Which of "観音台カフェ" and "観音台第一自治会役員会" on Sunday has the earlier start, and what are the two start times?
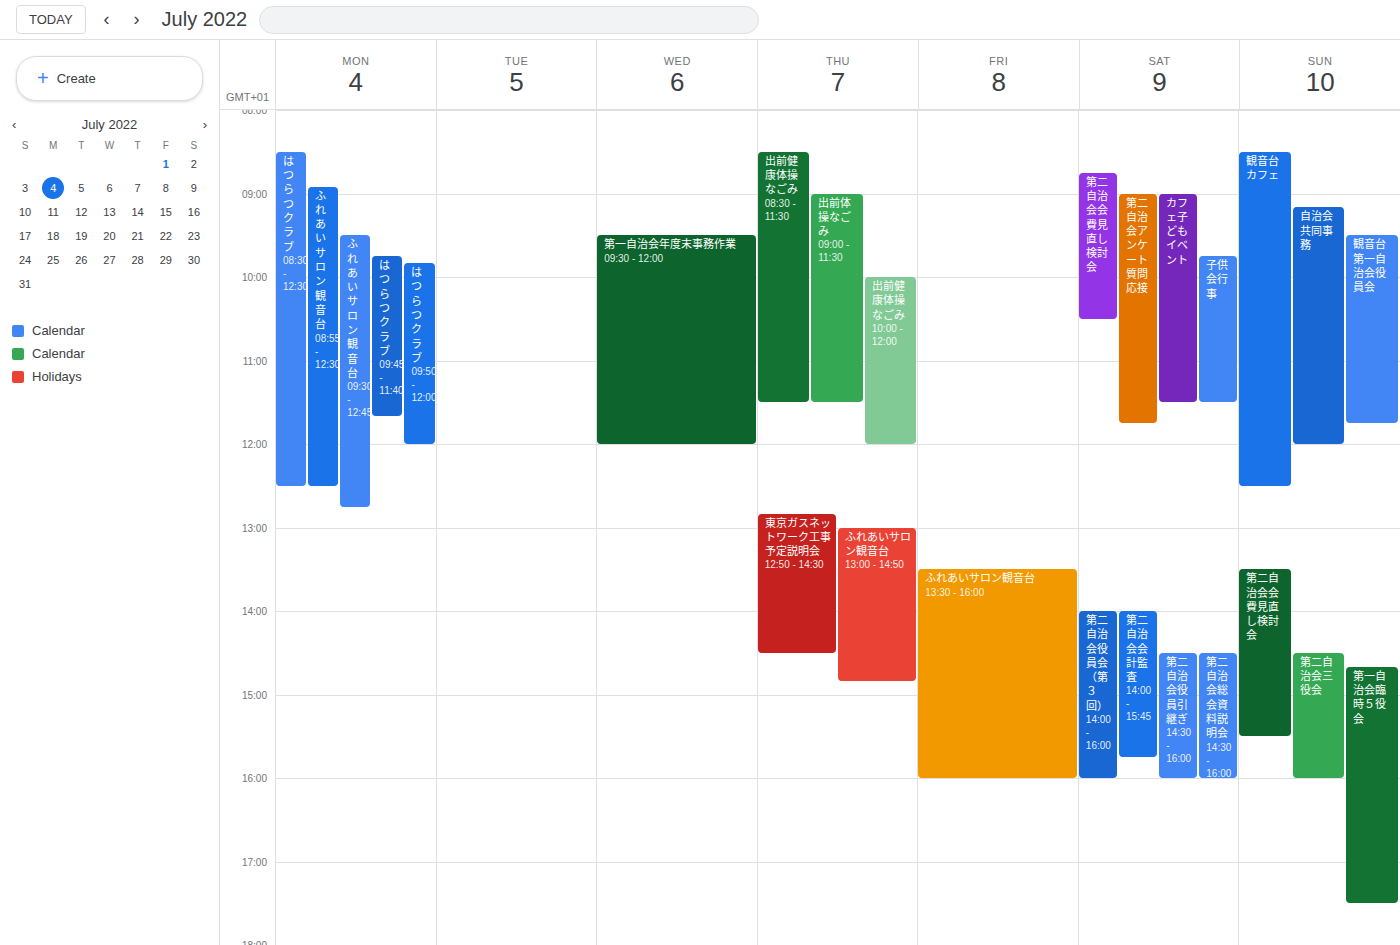
"観音台カフェ" 8:30 AM; "観音台第一自治会役員会" 9:30 AM.